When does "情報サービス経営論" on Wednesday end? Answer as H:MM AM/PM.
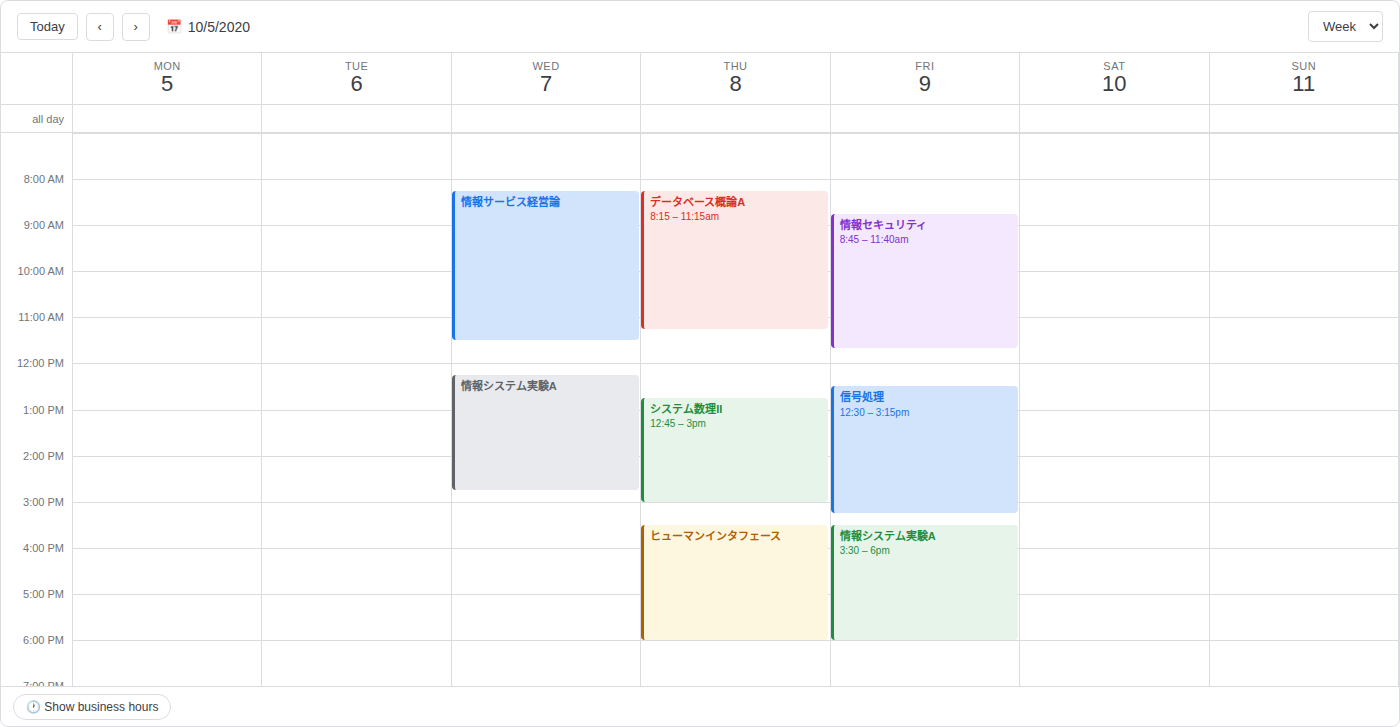
11:30 AM